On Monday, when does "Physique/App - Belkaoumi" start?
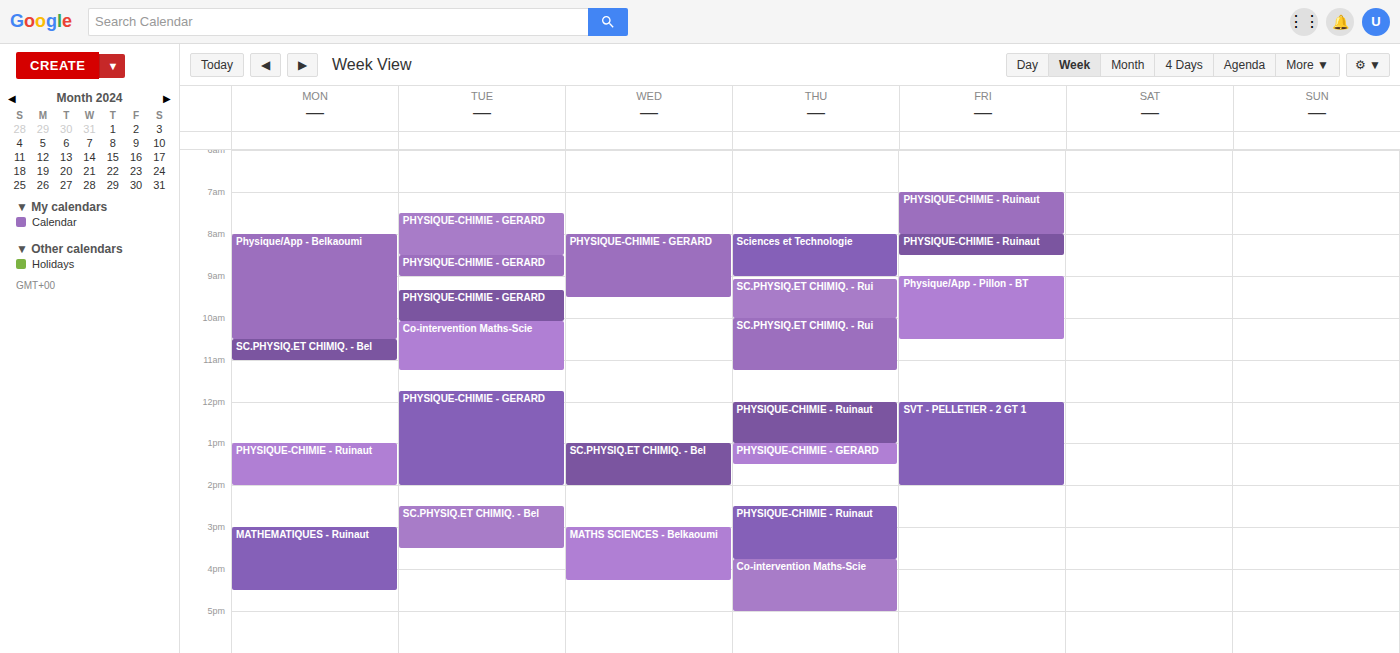
8:00 AM